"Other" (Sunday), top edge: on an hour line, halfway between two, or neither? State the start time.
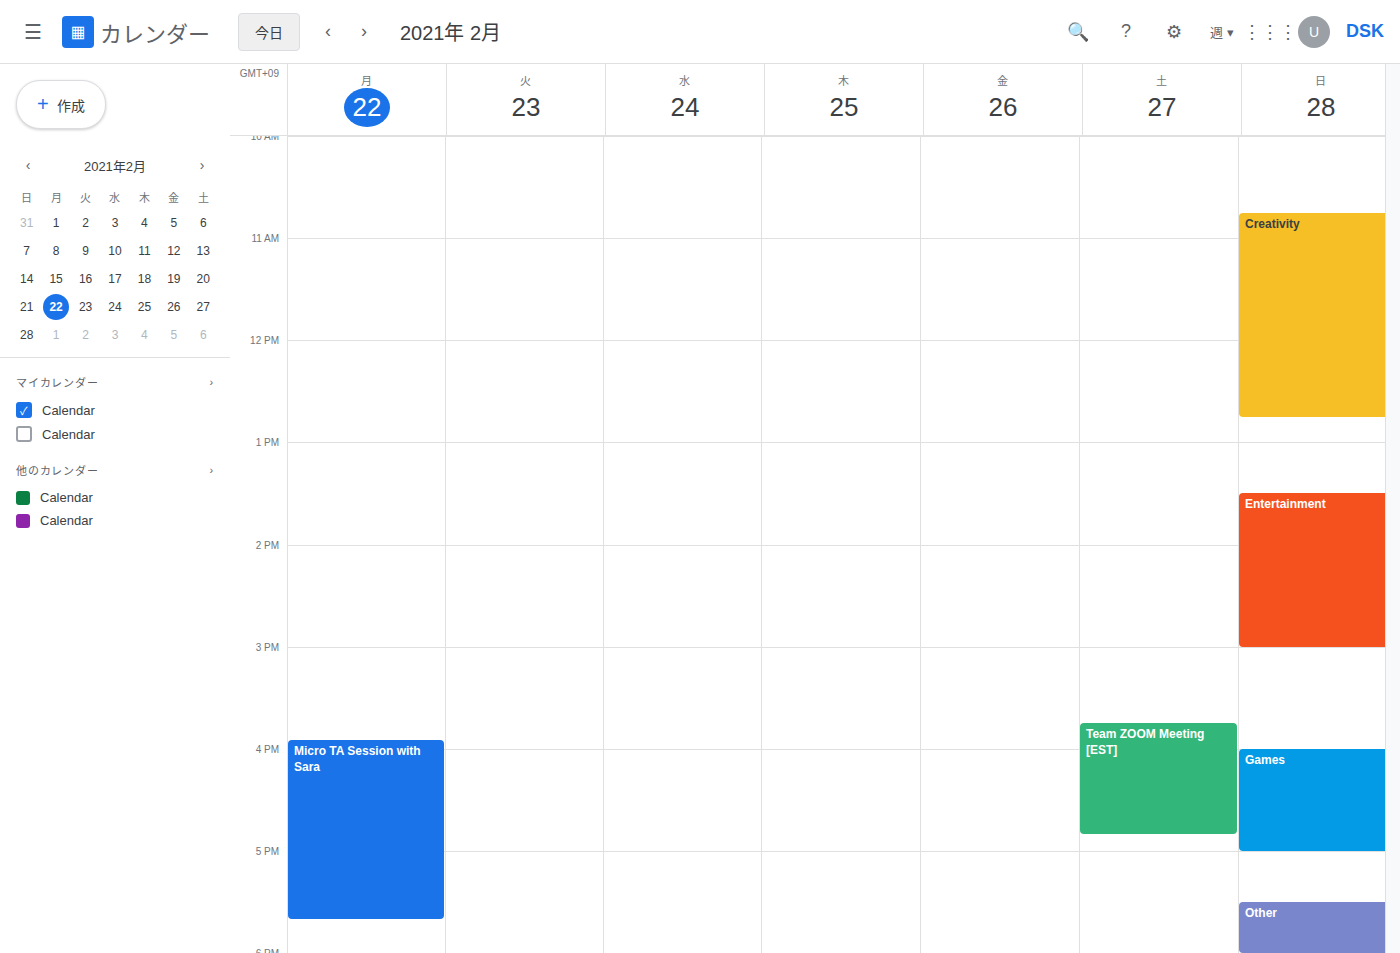
5:30 PM -- halfway between the 5 PM and 6 PM lines.